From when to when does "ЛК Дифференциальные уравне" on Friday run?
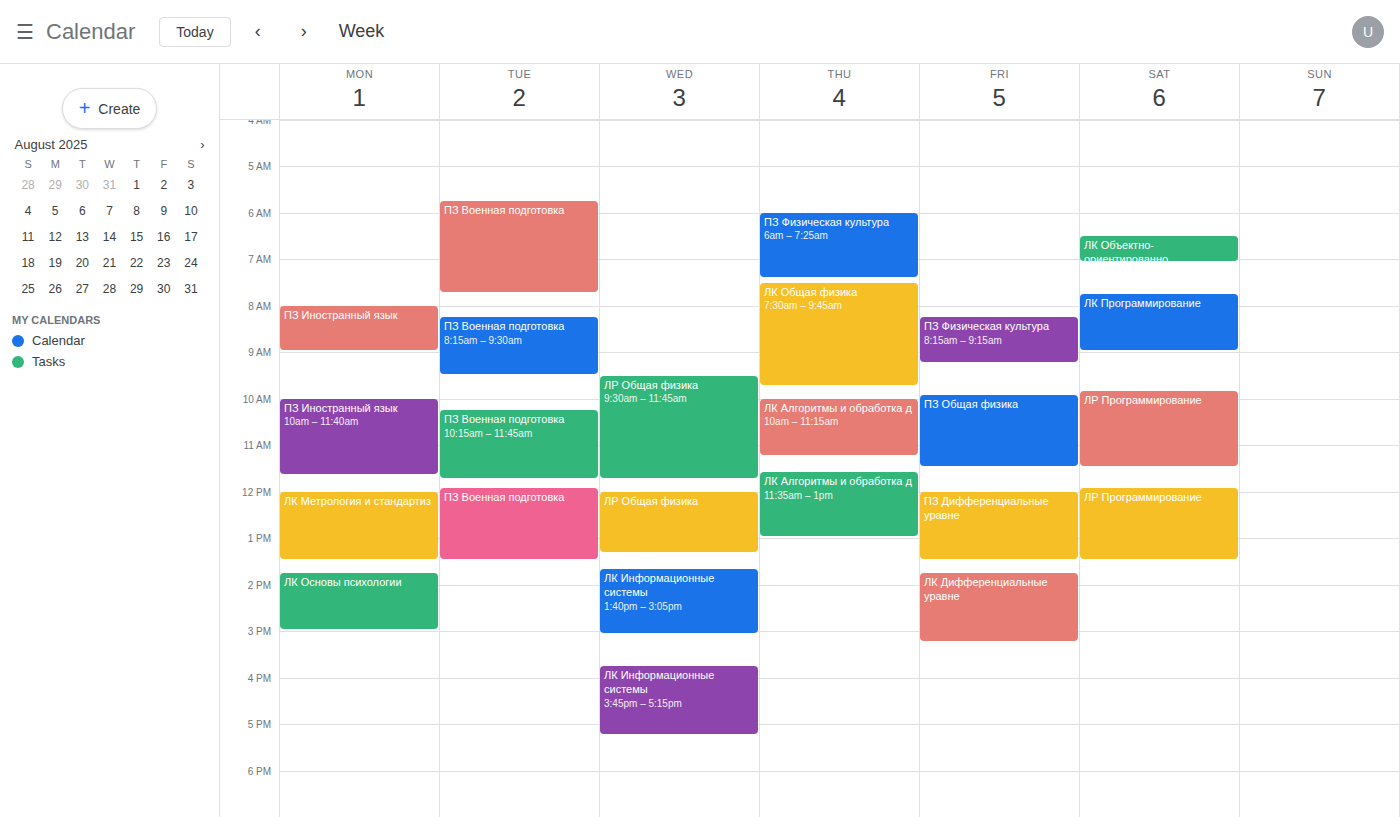
1:45 PM to 3:15 PM